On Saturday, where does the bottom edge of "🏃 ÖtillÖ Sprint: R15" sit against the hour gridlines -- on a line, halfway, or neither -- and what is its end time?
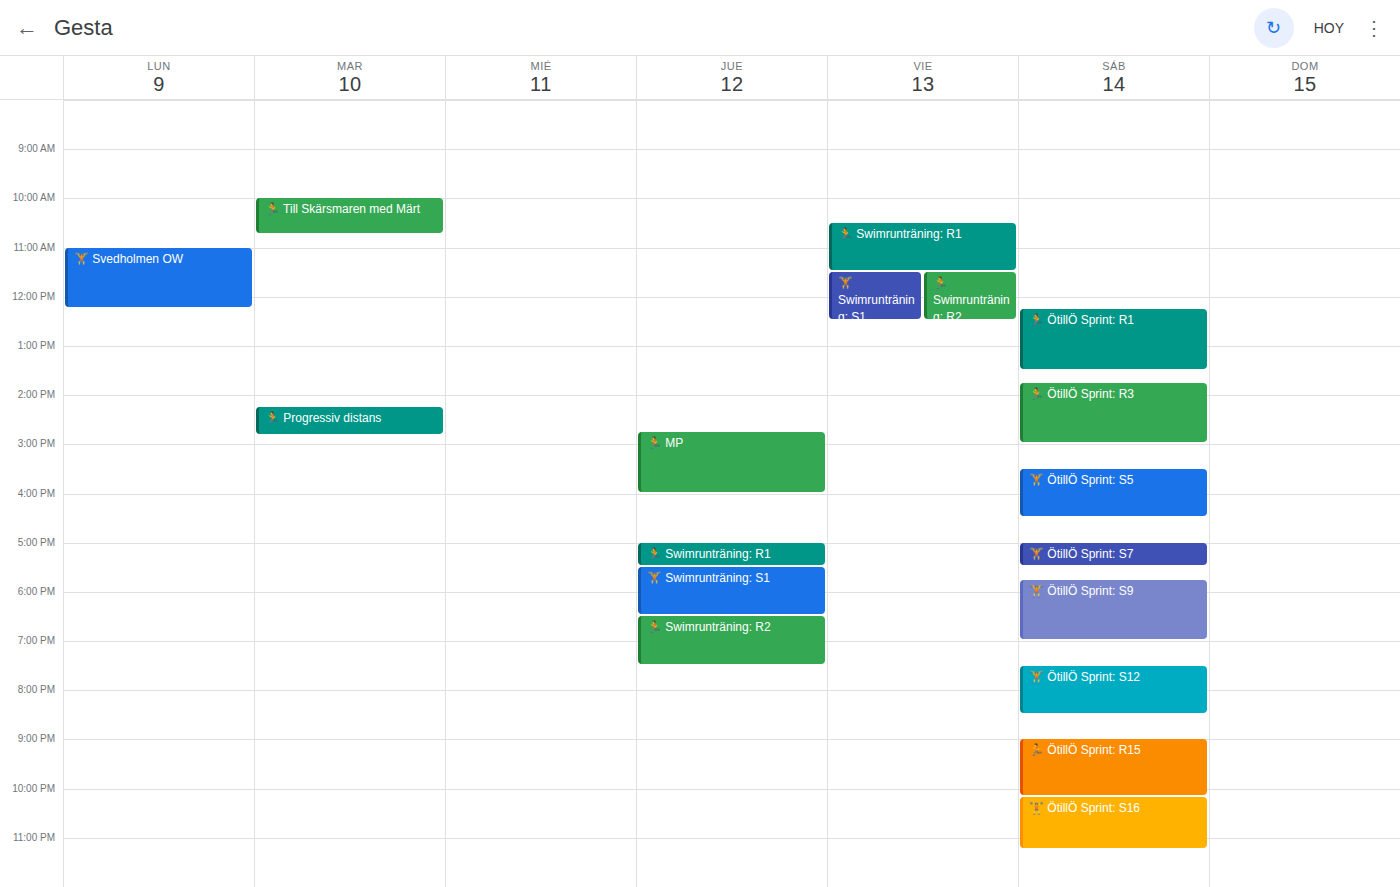
10:10 PM -- neither: 10 minutes below the 10 PM line and 50 minutes above the 11 PM line.